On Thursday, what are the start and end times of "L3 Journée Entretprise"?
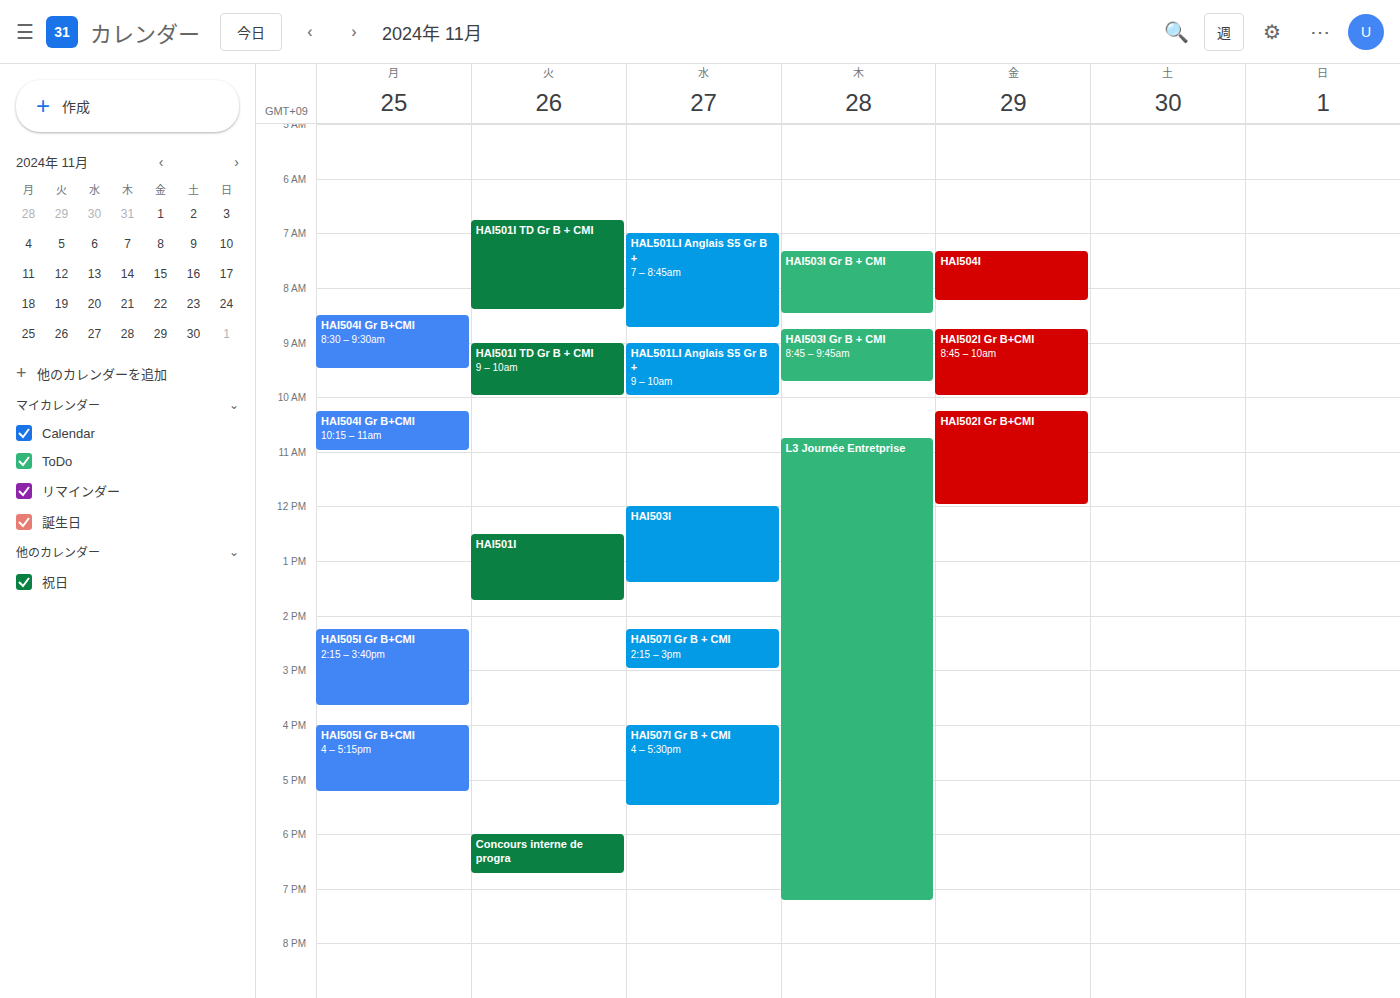
10:45 to 19:15